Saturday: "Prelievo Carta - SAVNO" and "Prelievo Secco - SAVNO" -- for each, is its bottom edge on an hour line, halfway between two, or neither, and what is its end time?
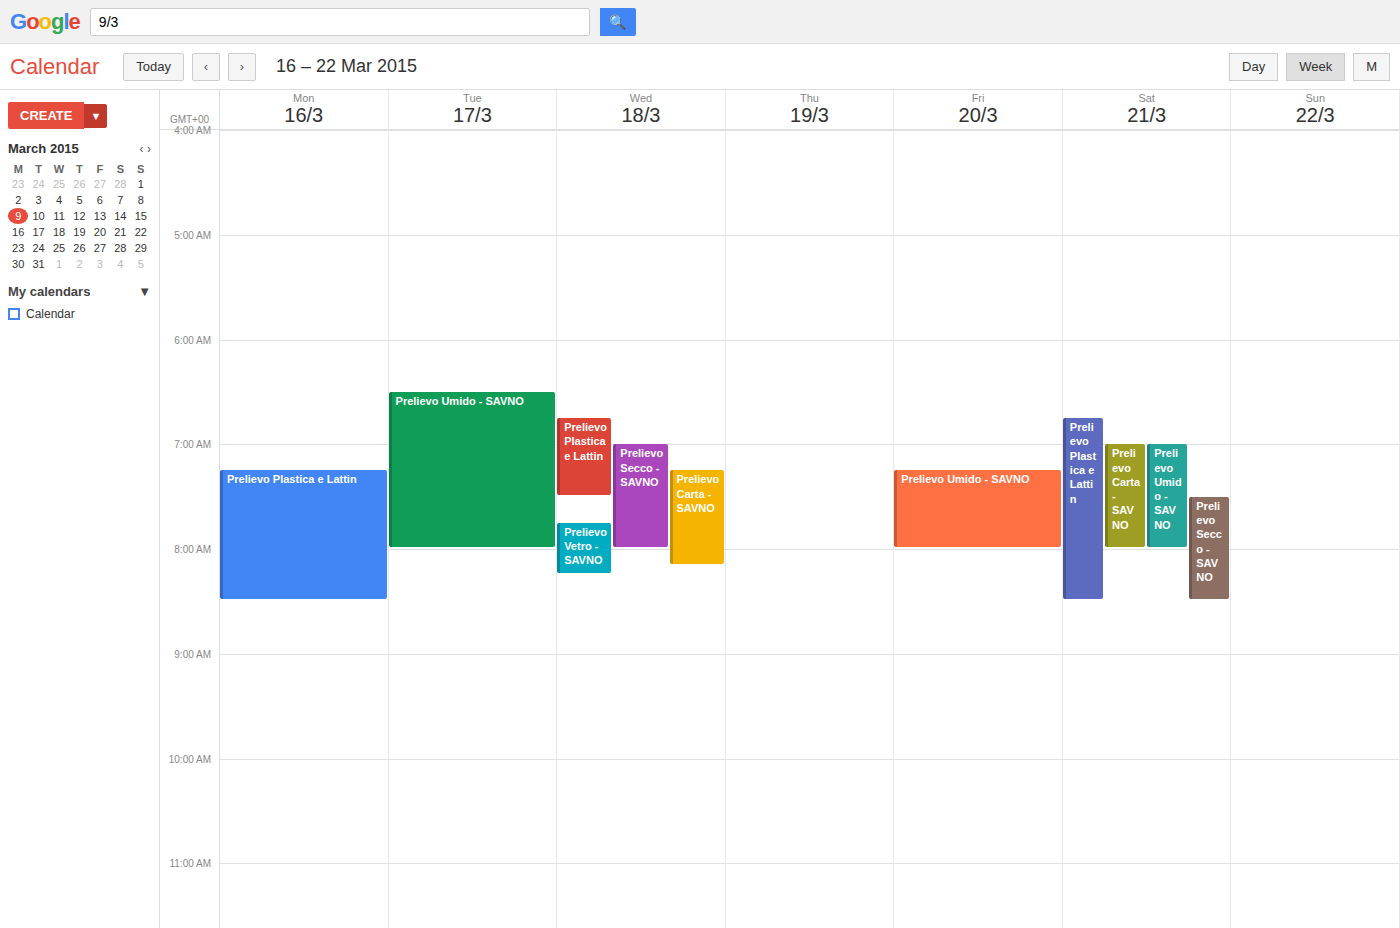
"Prelievo Carta - SAVNO": 8:00 AM, exactly on the 8 AM line. "Prelievo Secco - SAVNO": 8:30 AM, halfway between the 8 AM and 9 AM lines.